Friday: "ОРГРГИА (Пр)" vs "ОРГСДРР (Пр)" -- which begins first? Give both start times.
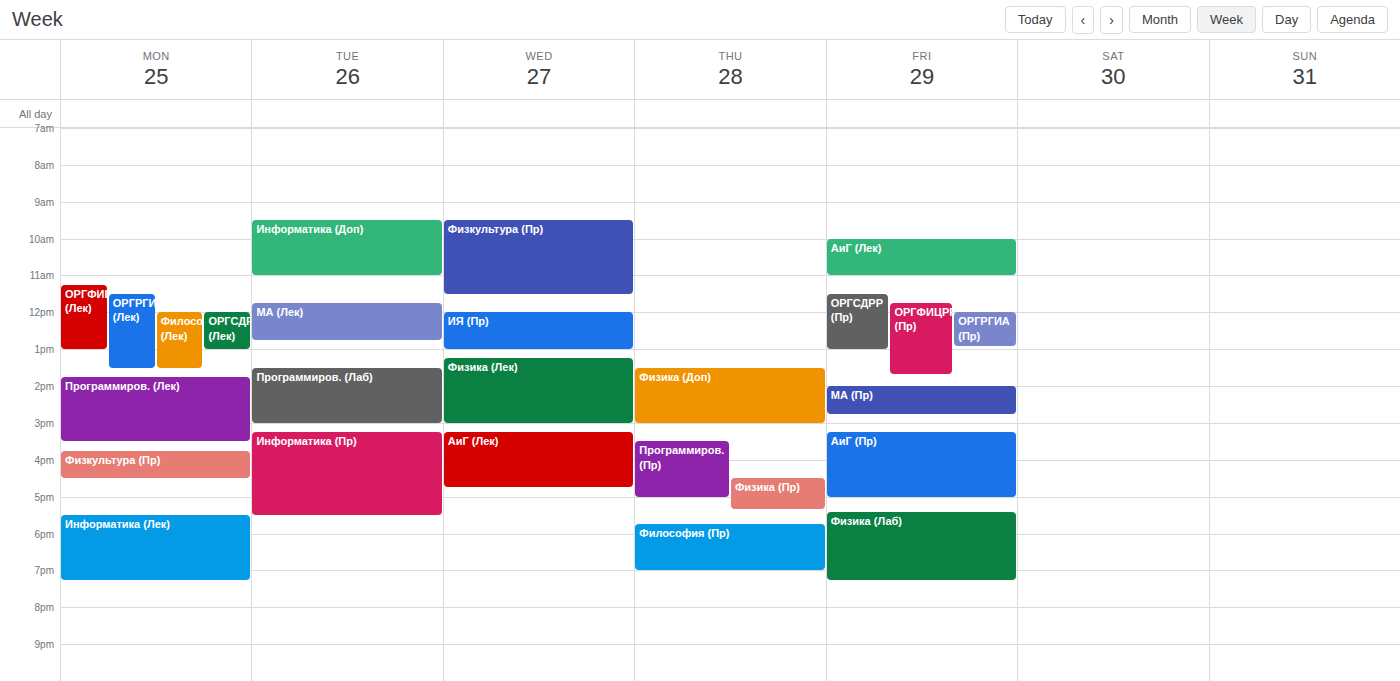
"ОРГСДРР (Пр)" 11:30 AM; "ОРГРГИА (Пр)" 12:00 PM.